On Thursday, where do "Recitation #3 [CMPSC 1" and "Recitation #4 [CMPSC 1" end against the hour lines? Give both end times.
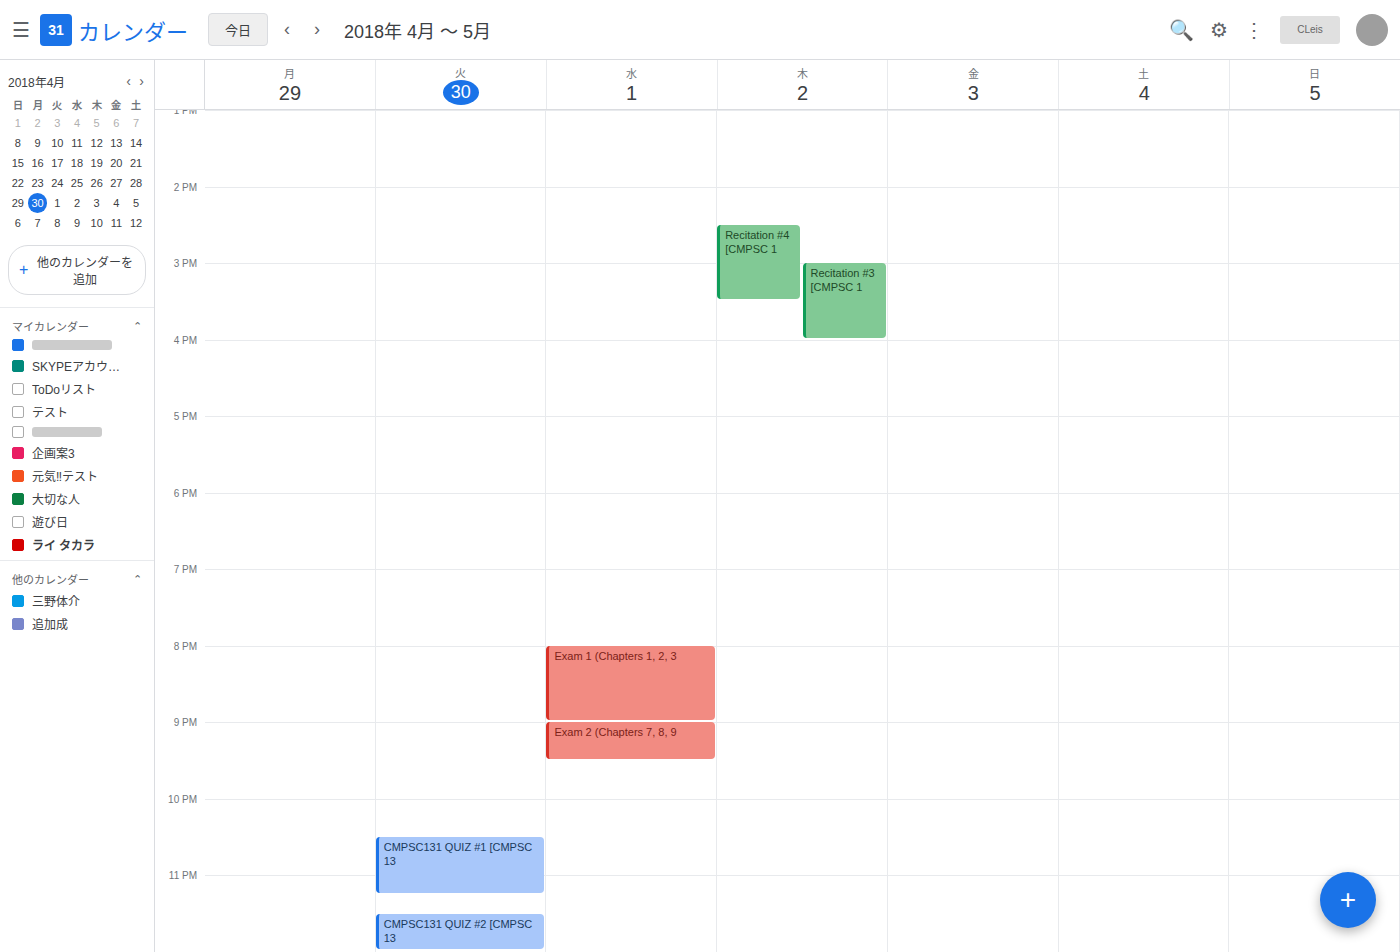
"Recitation #3 [CMPSC 1": 4:00 PM, exactly on the 4 PM line. "Recitation #4 [CMPSC 1": 3:30 PM, halfway between the 3 PM and 4 PM lines.